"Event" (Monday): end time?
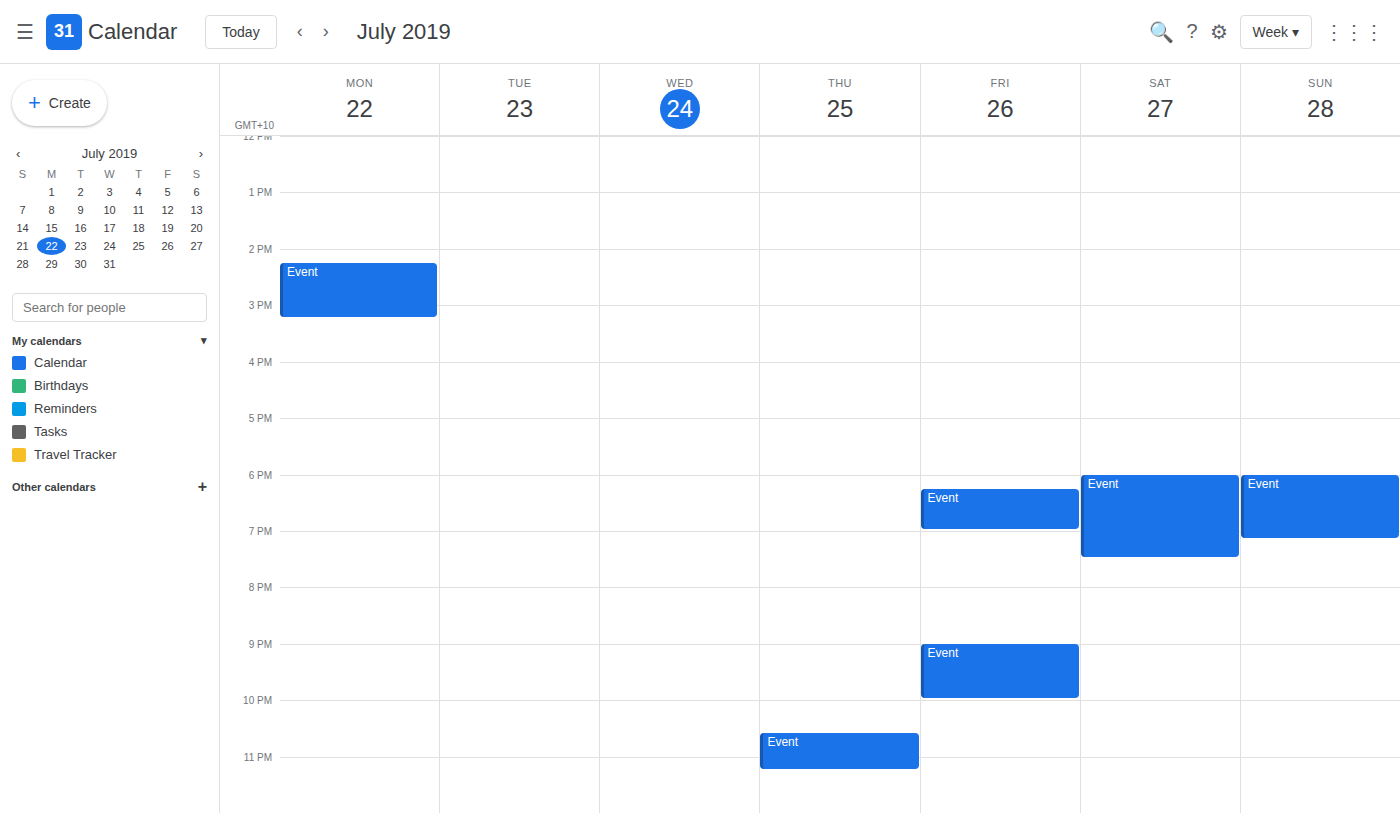
3:15 PM